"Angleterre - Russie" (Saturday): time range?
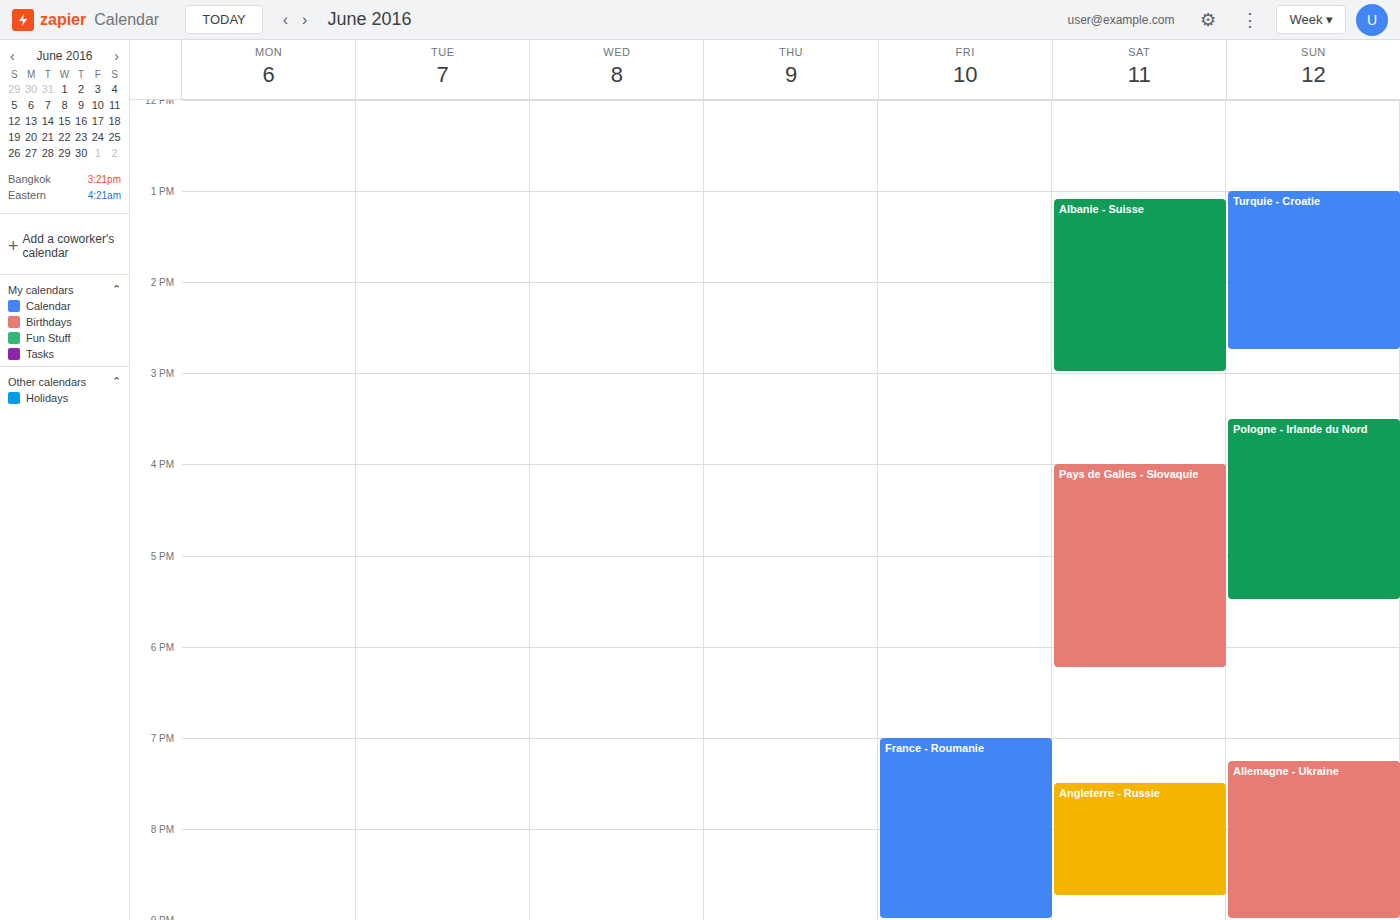
7:30 PM to 8:45 PM